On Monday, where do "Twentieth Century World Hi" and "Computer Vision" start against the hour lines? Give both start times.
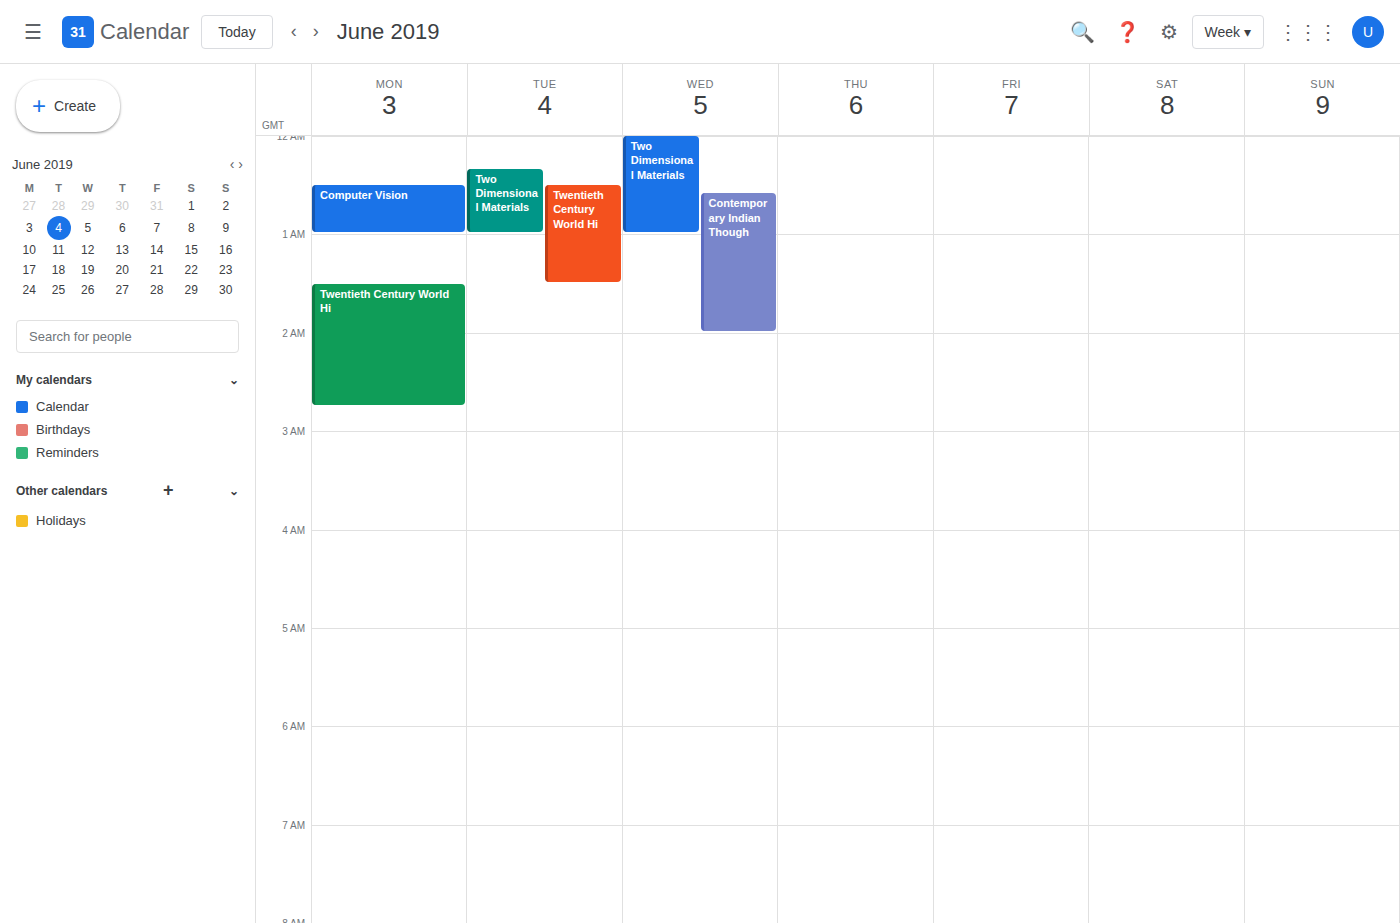
"Twentieth Century World Hi": 1:30 AM, halfway between the 1 AM and 2 AM lines. "Computer Vision": 12:30 AM, halfway between the 12 AM and 1 AM lines.